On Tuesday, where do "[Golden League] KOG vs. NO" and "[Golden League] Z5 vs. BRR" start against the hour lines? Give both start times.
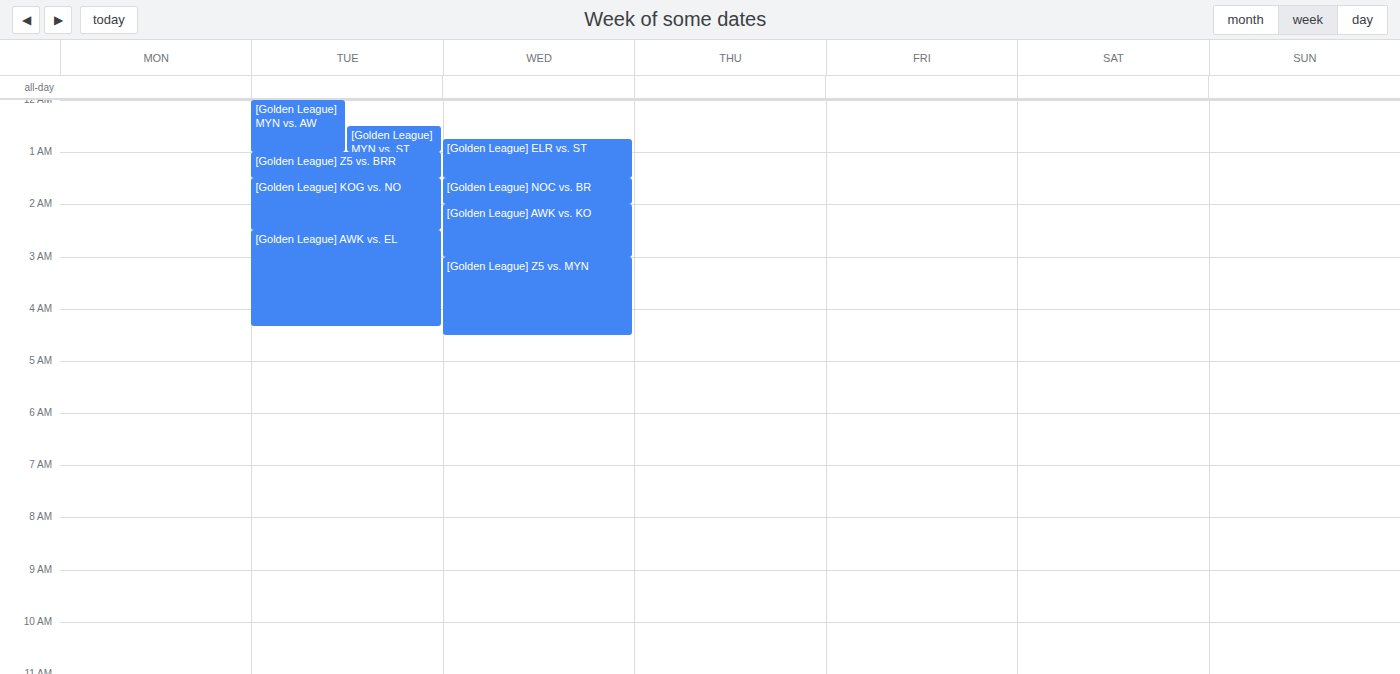
"[Golden League] KOG vs. NO": 1:30 AM, halfway between the 1 AM and 2 AM lines. "[Golden League] Z5 vs. BRR": 1:00 AM, exactly on the 1 AM line.